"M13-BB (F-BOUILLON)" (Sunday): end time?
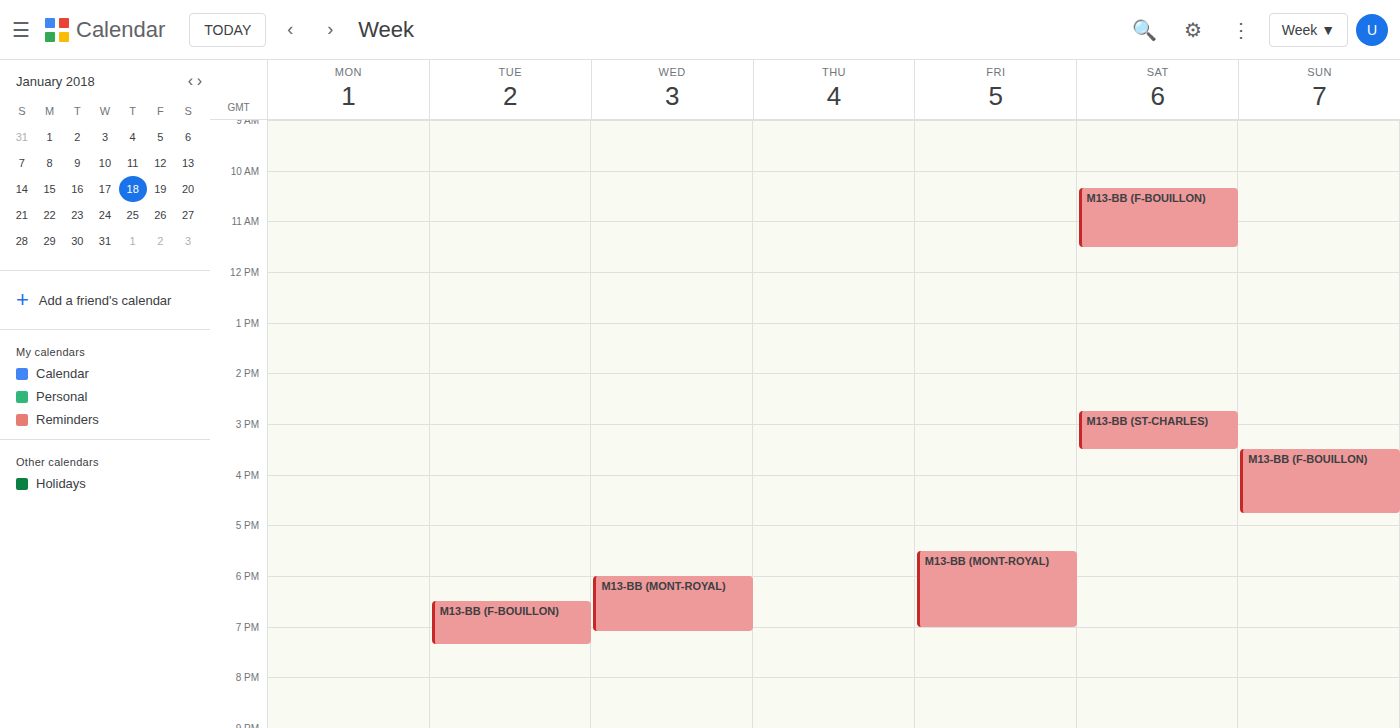
4:45 PM